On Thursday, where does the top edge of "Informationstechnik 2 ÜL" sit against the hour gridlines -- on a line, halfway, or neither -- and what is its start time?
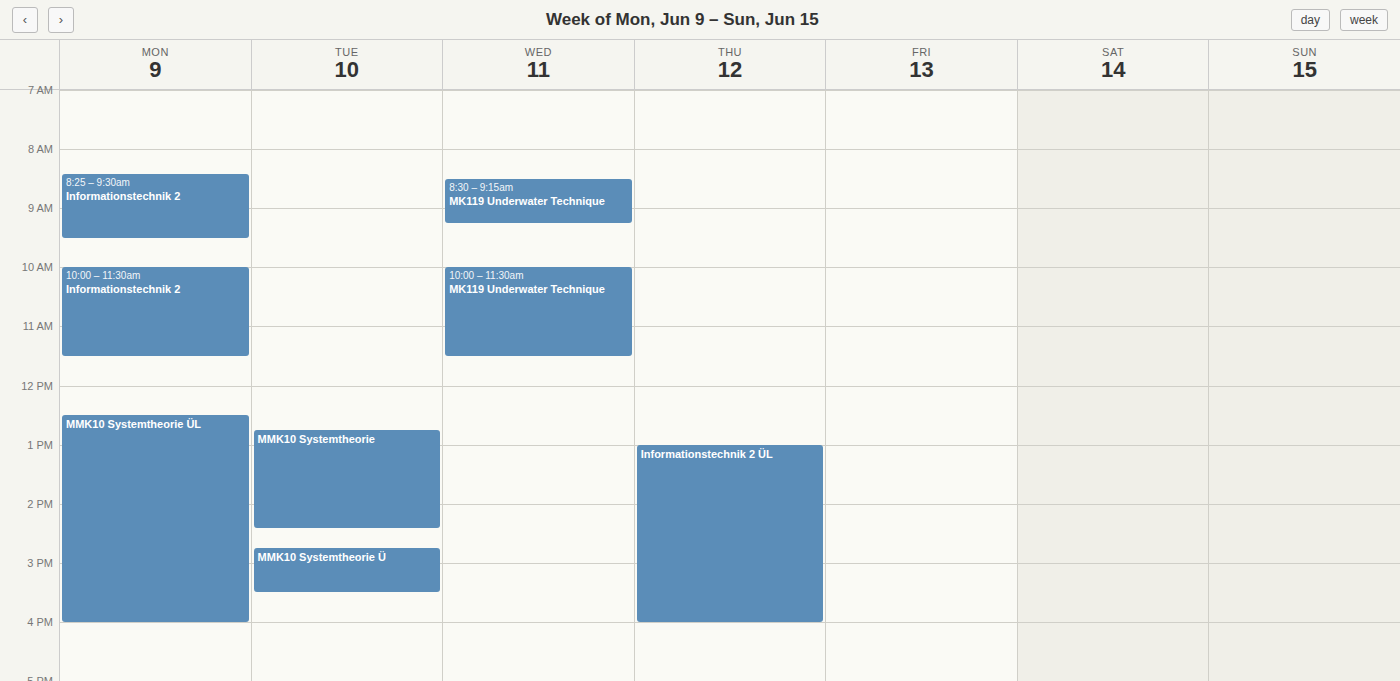
1:00 PM -- exactly on the 1 PM line.